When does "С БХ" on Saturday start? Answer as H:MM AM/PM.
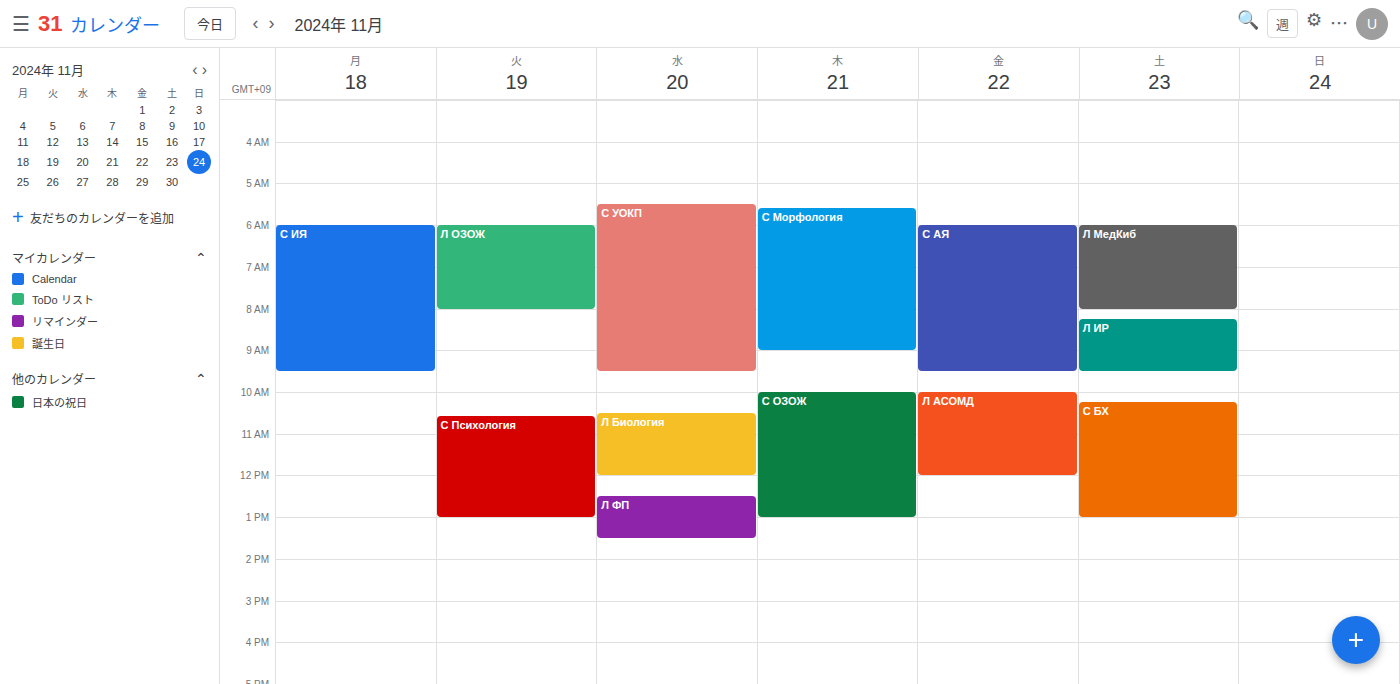
10:15 AM